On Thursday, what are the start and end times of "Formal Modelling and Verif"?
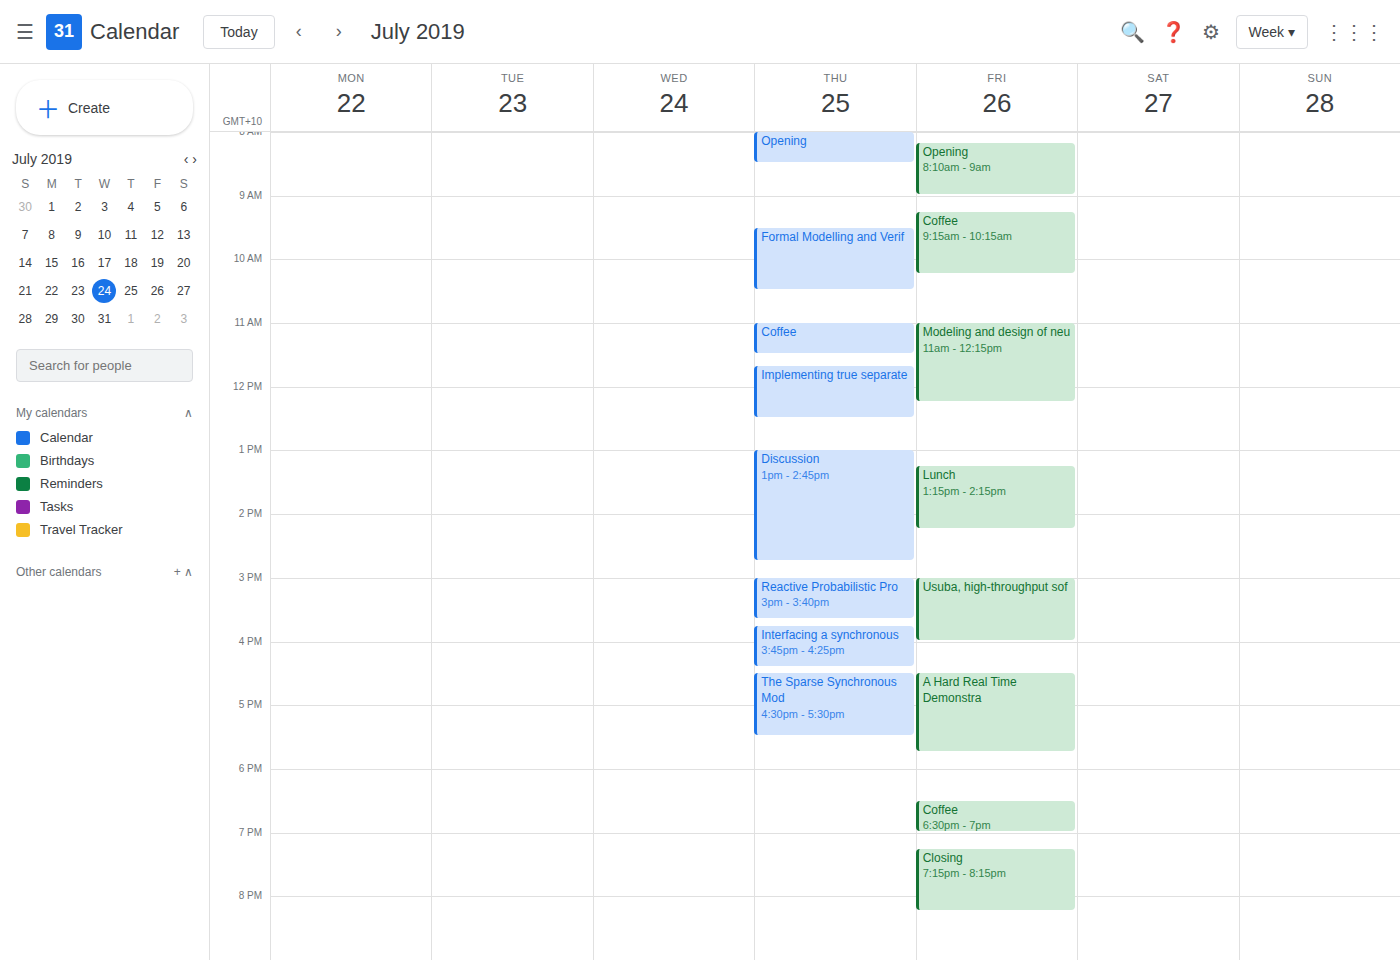
09:30 to 10:30